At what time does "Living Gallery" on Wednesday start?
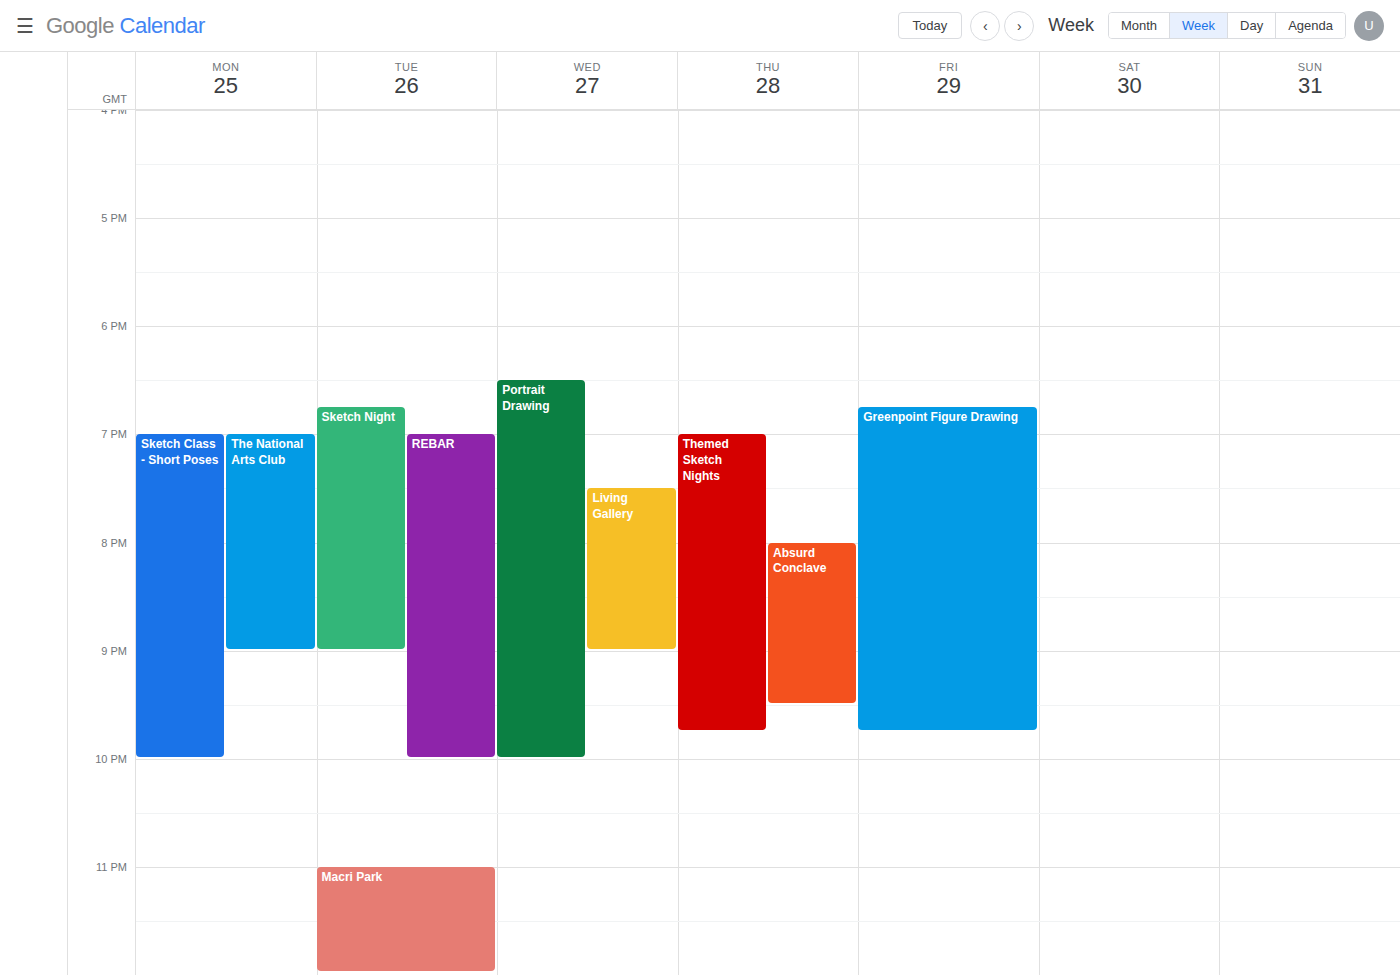
19:30